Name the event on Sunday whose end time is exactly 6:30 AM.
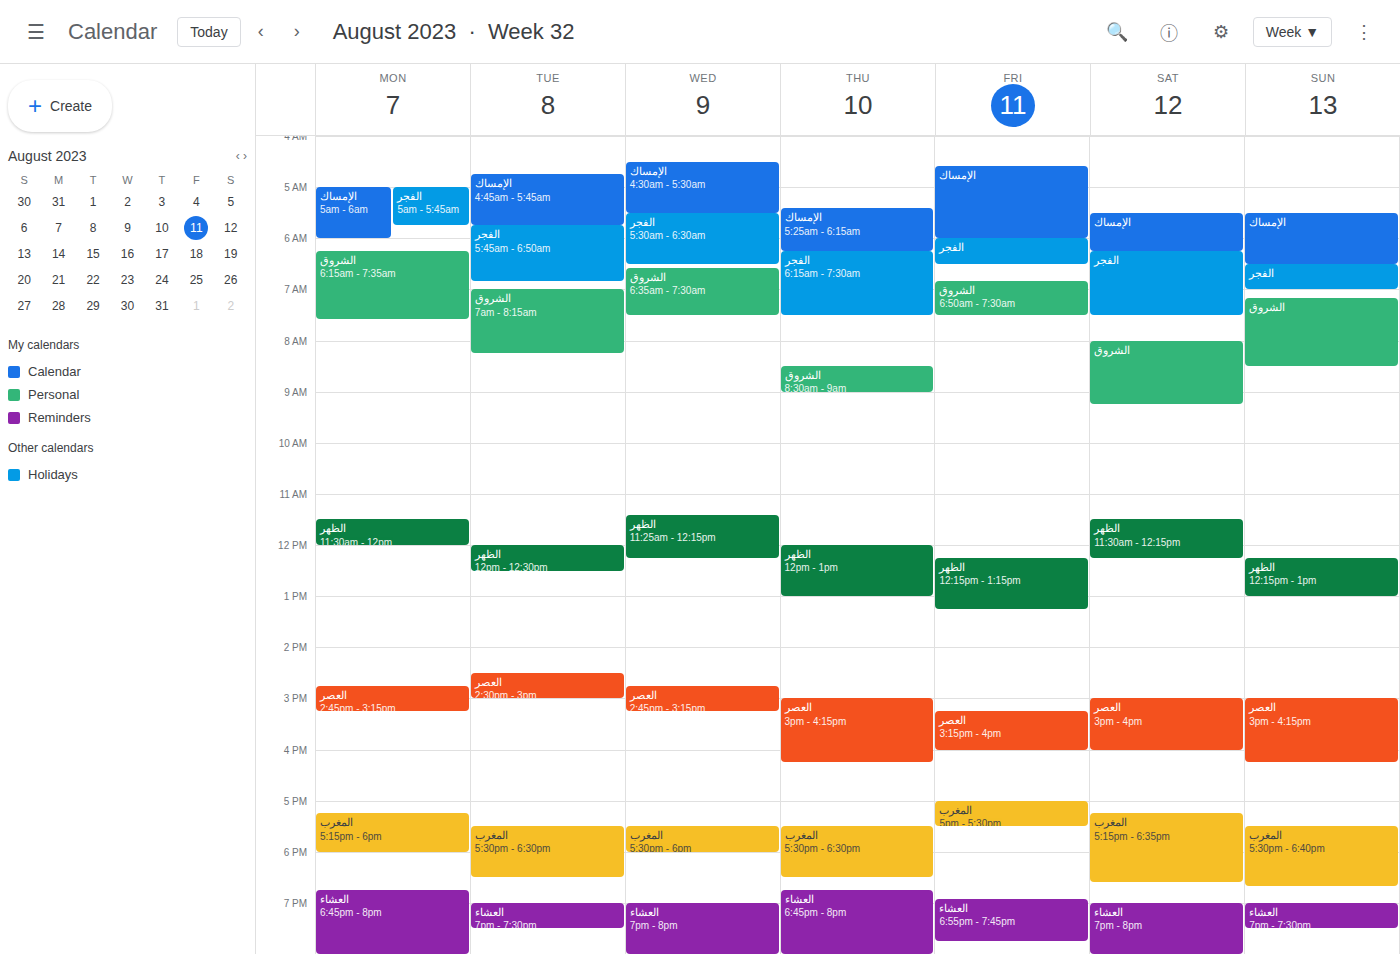
"الإمساك"